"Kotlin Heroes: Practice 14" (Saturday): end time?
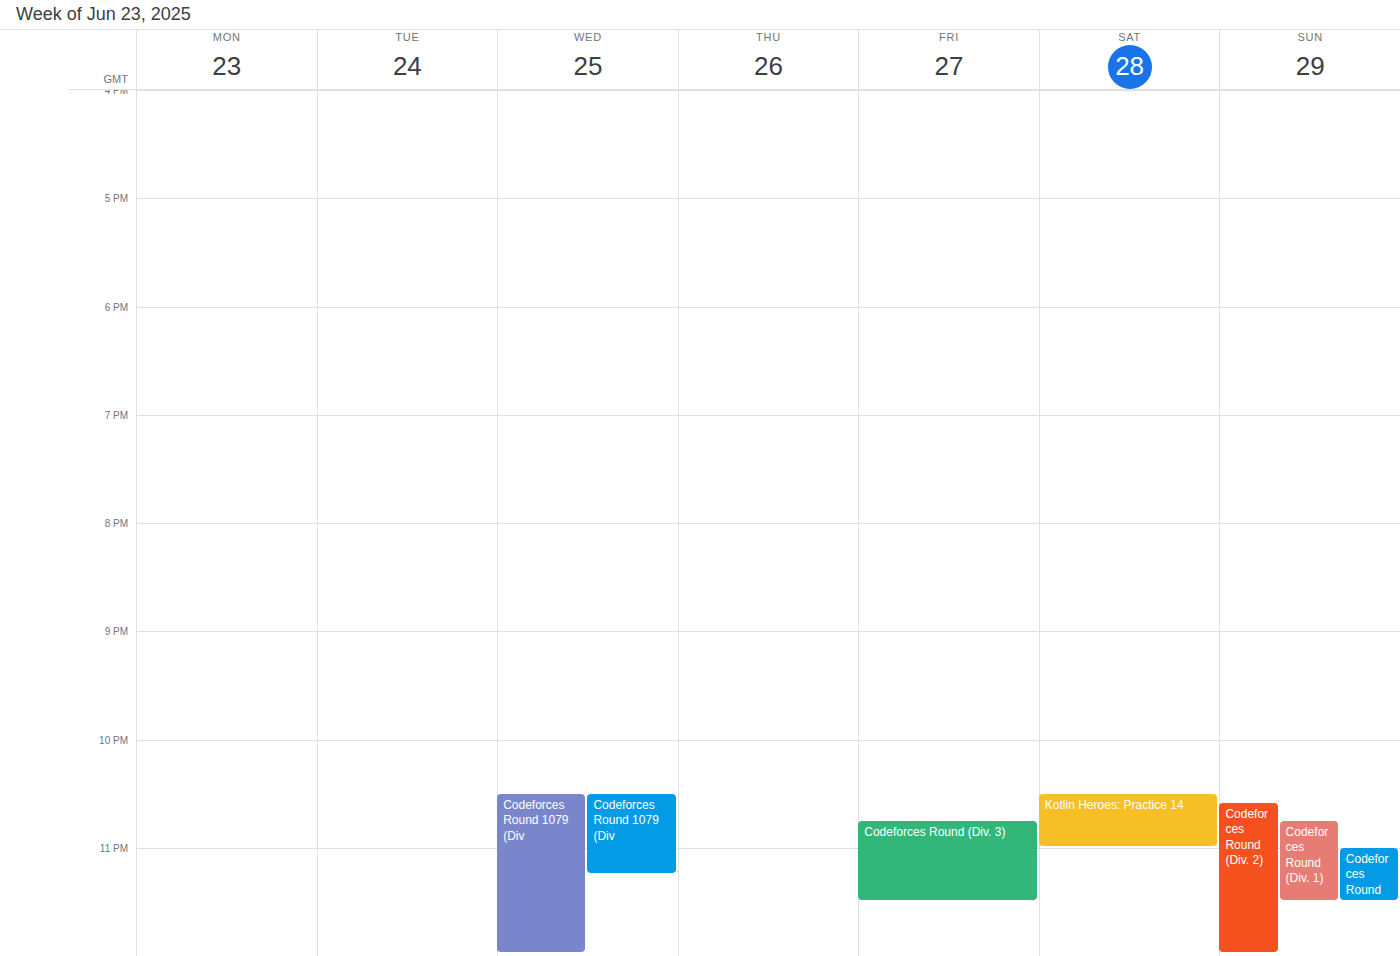
11:00 PM